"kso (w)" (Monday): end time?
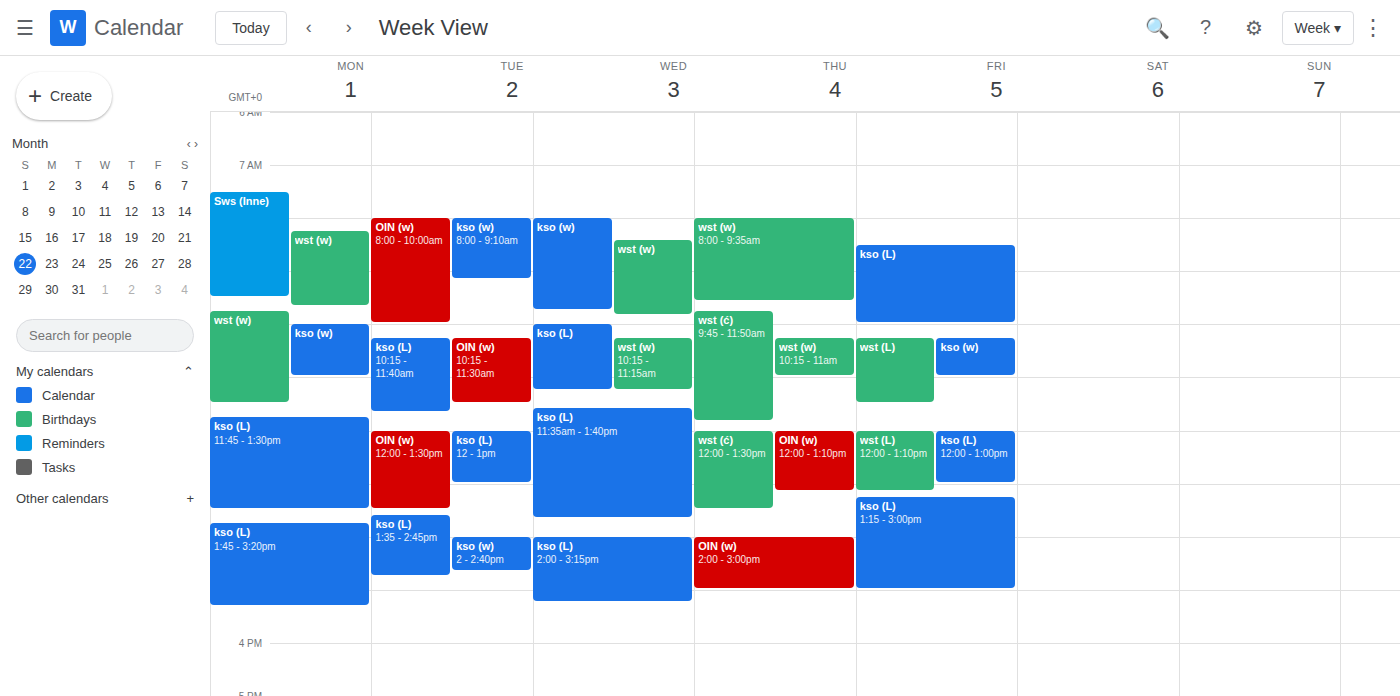
11:00 AM